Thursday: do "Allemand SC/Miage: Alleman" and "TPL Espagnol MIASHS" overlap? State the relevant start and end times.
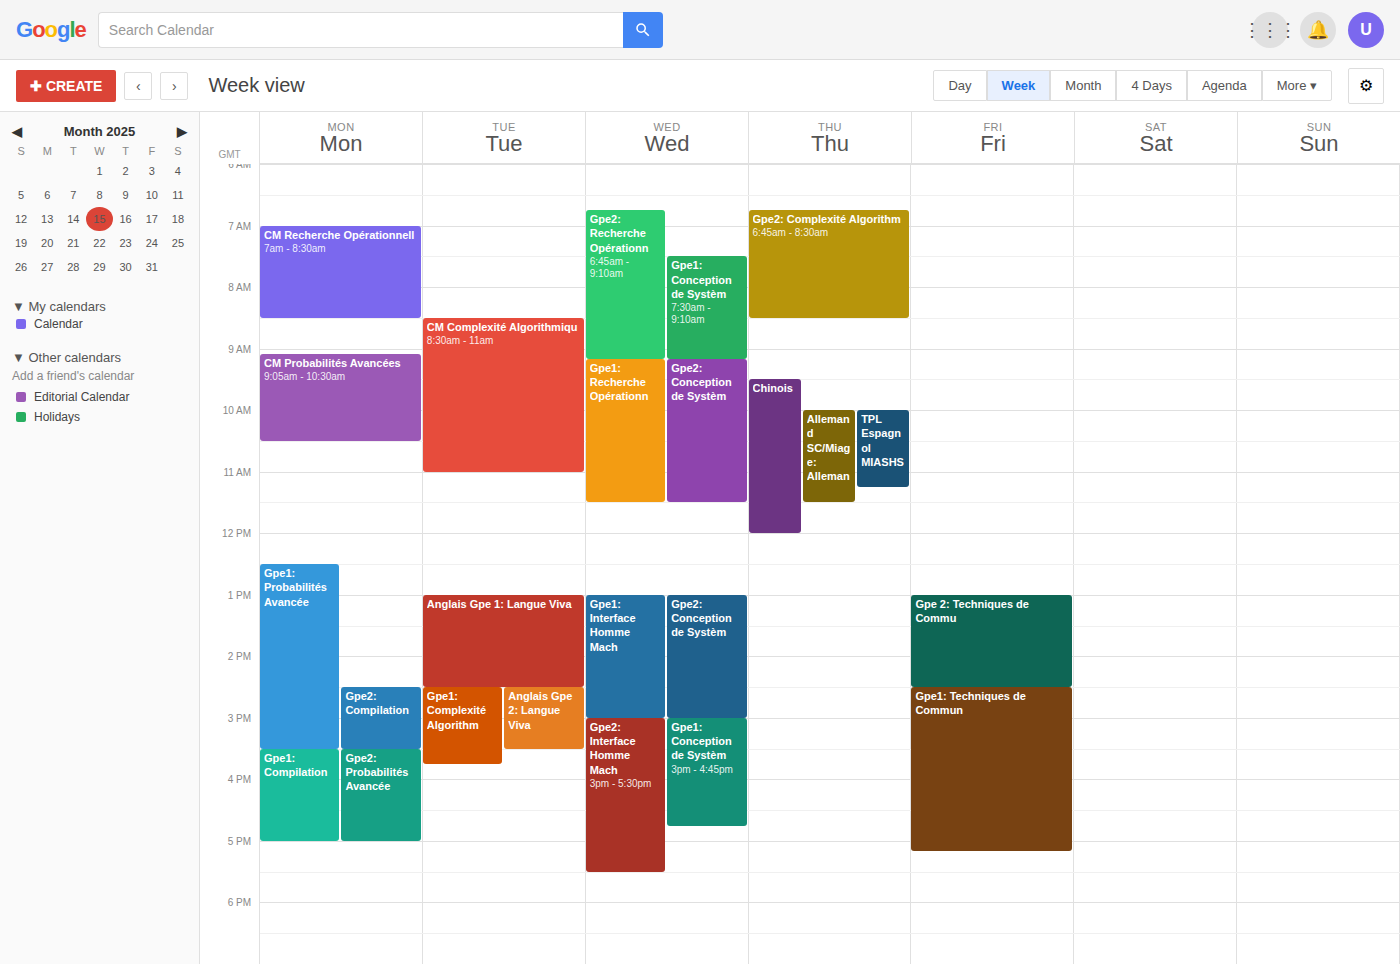
"Allemand SC/Miage: Alleman" starts at 10:00, before "TPL Espagnol MIASHS" ends at 11:15 -- they overlap.